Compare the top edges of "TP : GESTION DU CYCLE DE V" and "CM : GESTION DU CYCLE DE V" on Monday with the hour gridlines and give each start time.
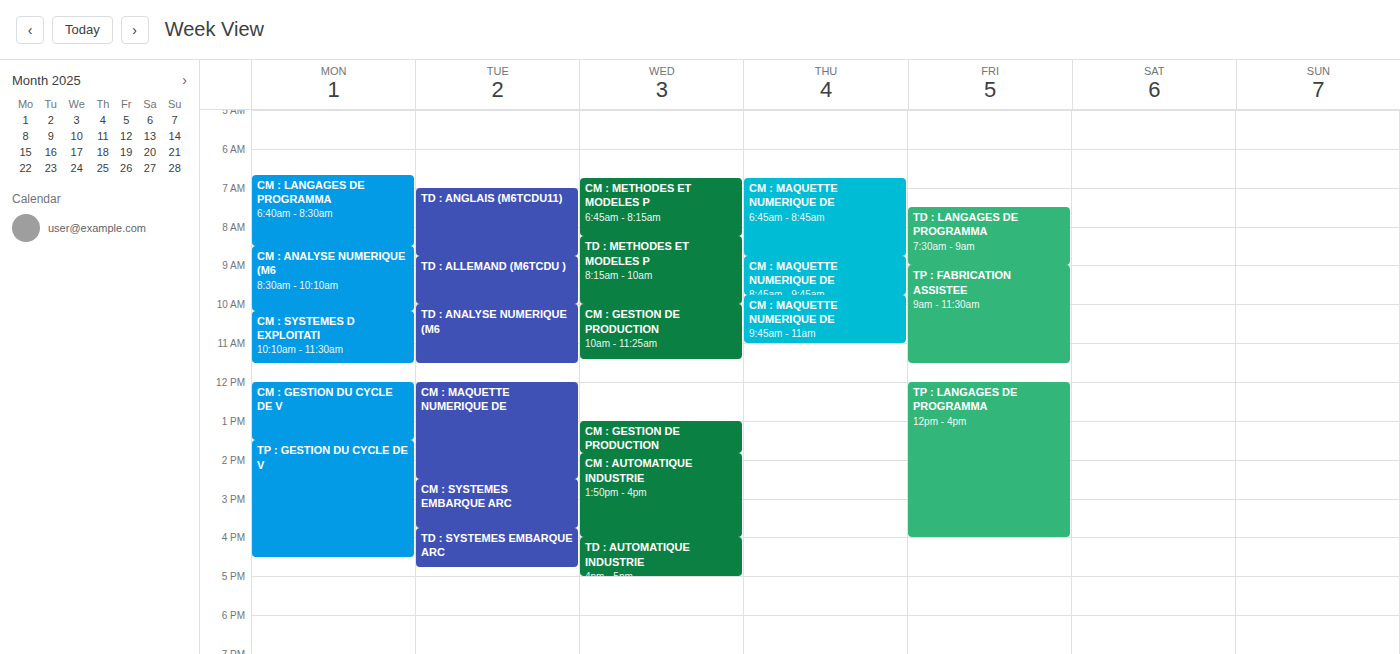
"TP : GESTION DU CYCLE DE V": 1:30 PM, halfway between the 1 PM and 2 PM lines. "CM : GESTION DU CYCLE DE V": 12:00 PM, exactly on the 12 PM line.